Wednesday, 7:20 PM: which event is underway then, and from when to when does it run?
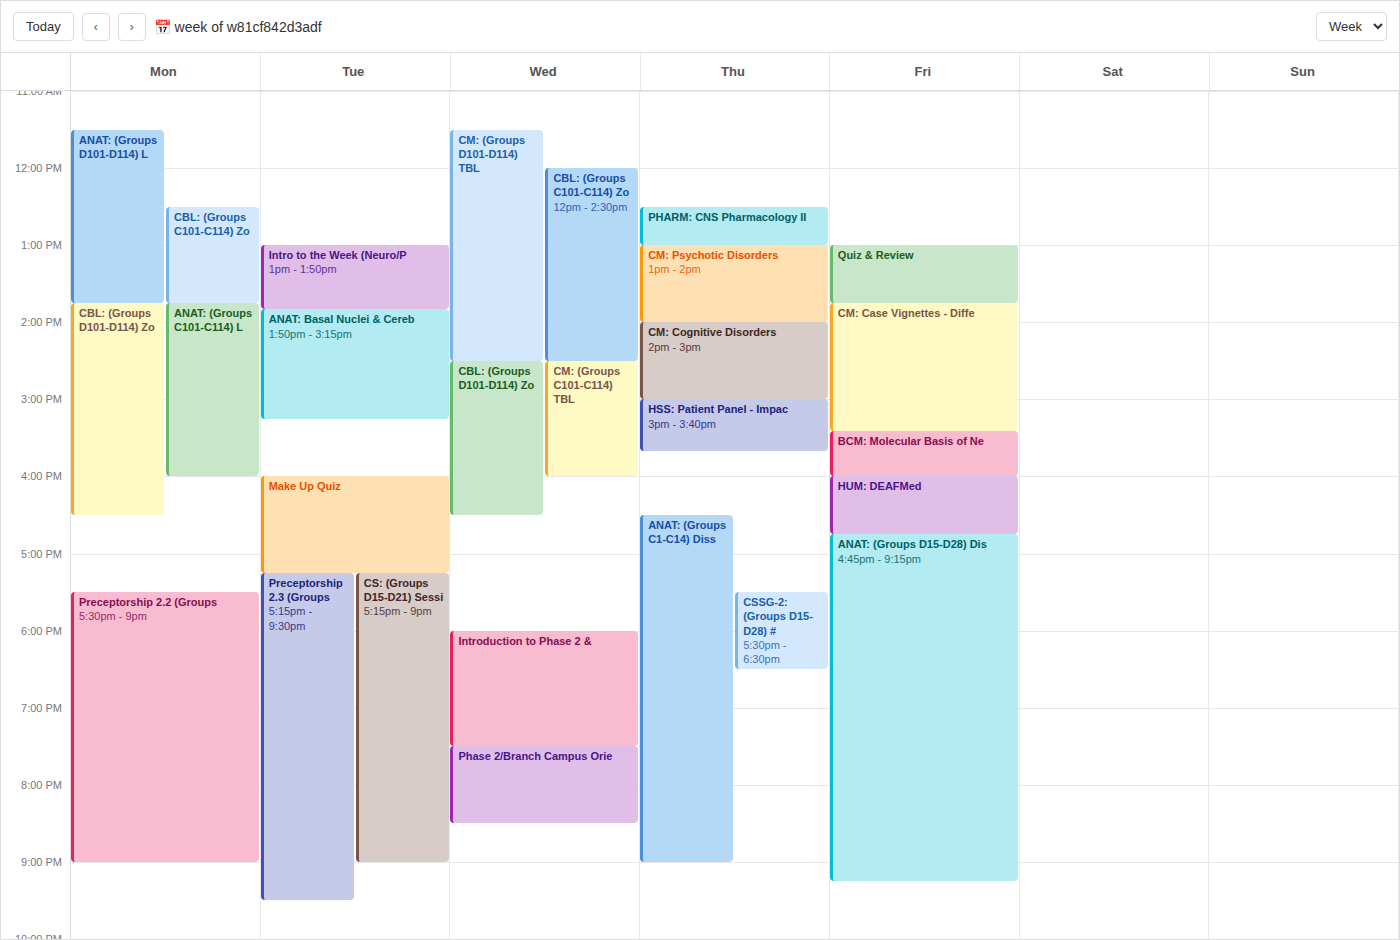
"Introduction to Phase 2 &", 6:00 PM to 7:30 PM